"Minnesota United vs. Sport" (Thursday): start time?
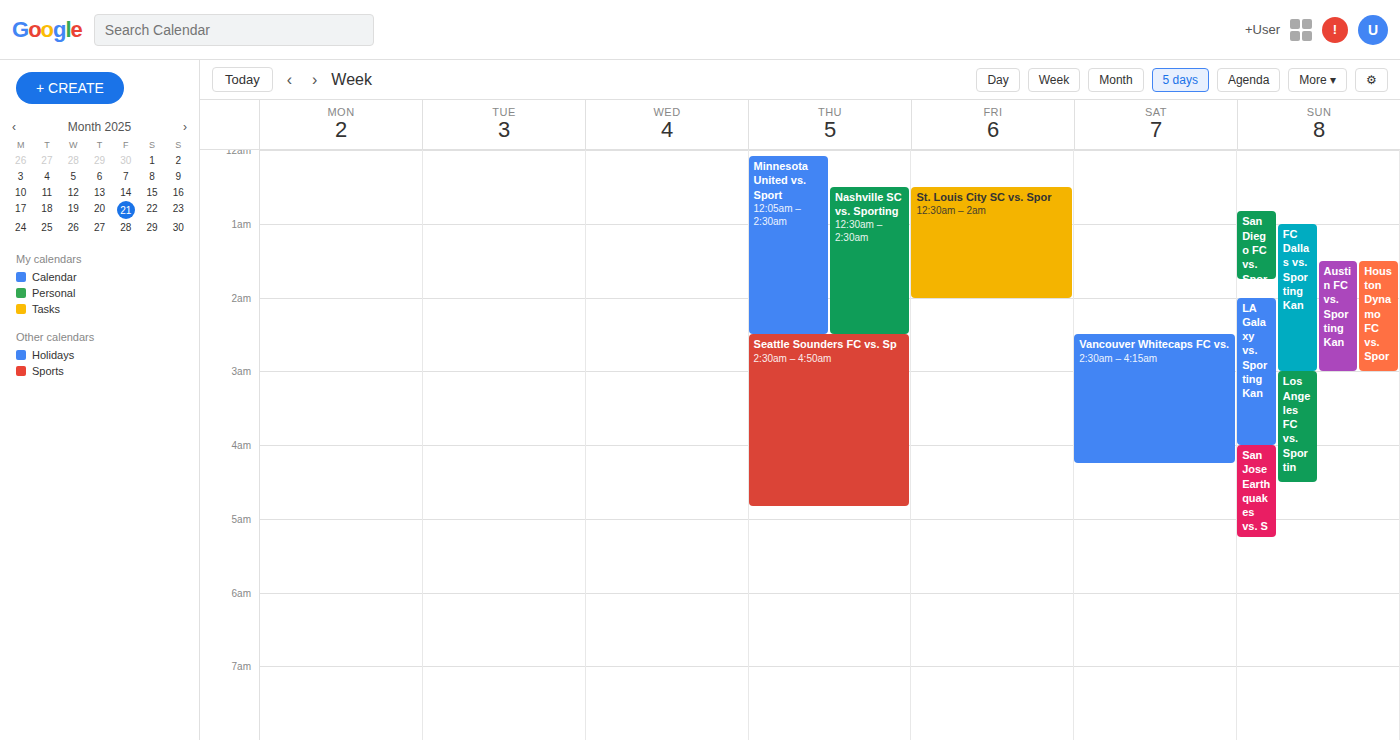
12:05 AM